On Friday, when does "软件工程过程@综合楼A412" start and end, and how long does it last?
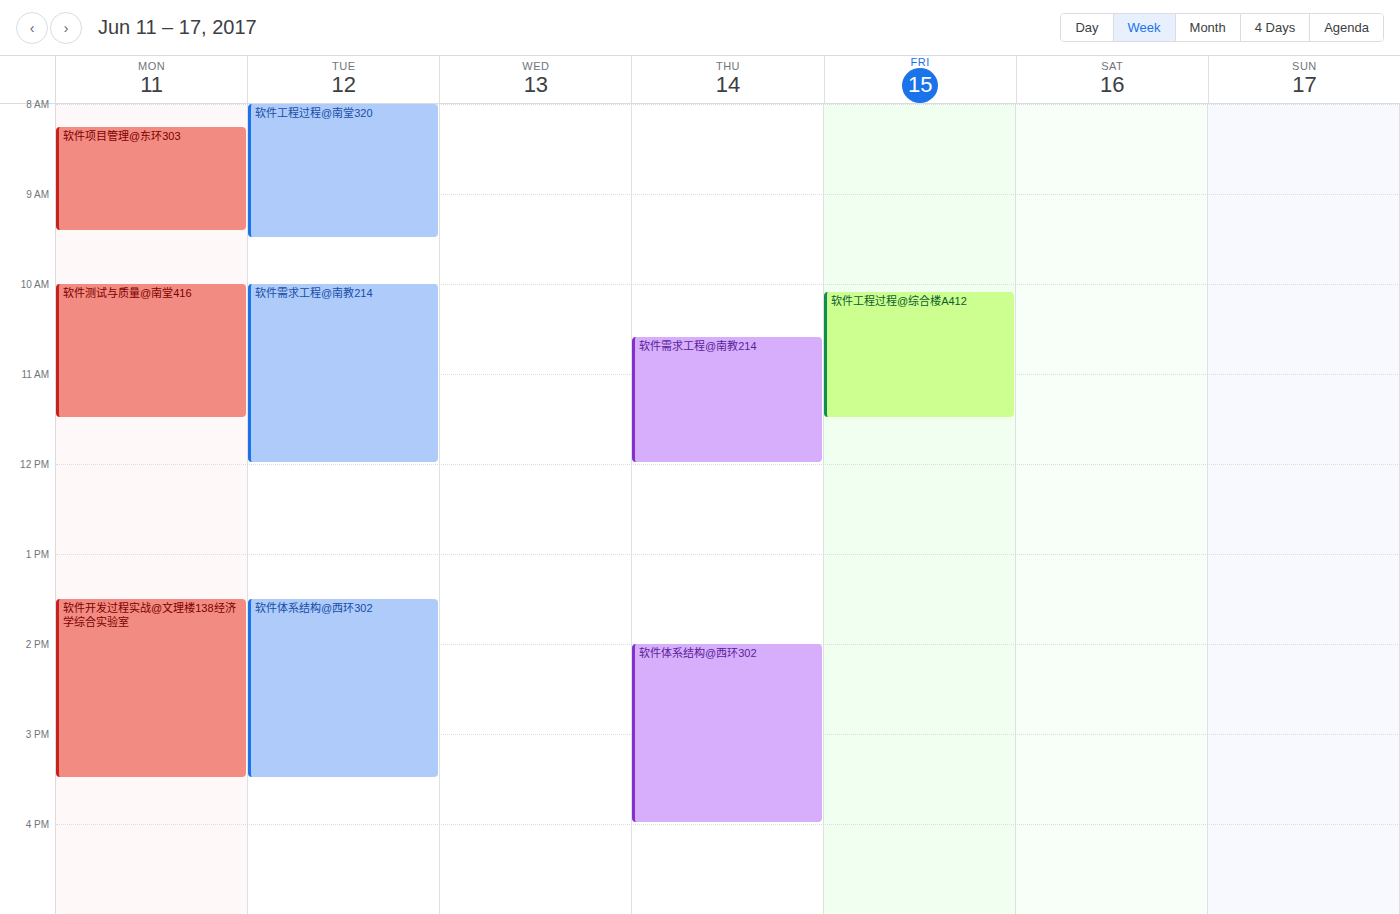
10:05 AM to 11:30 AM, 1 hour 25 minutes